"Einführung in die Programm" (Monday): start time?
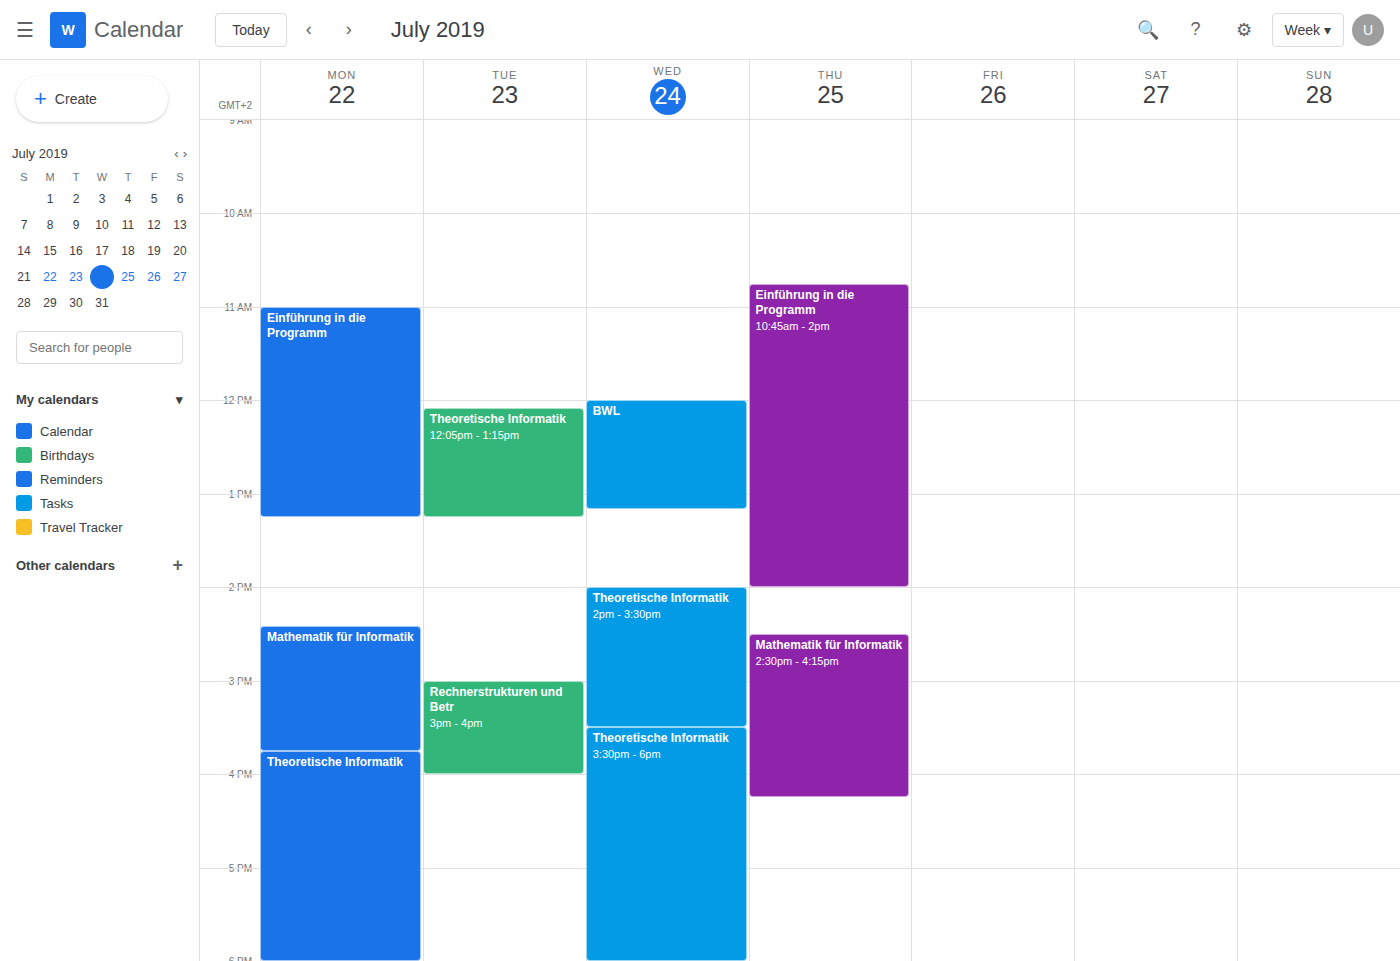
11:00 AM